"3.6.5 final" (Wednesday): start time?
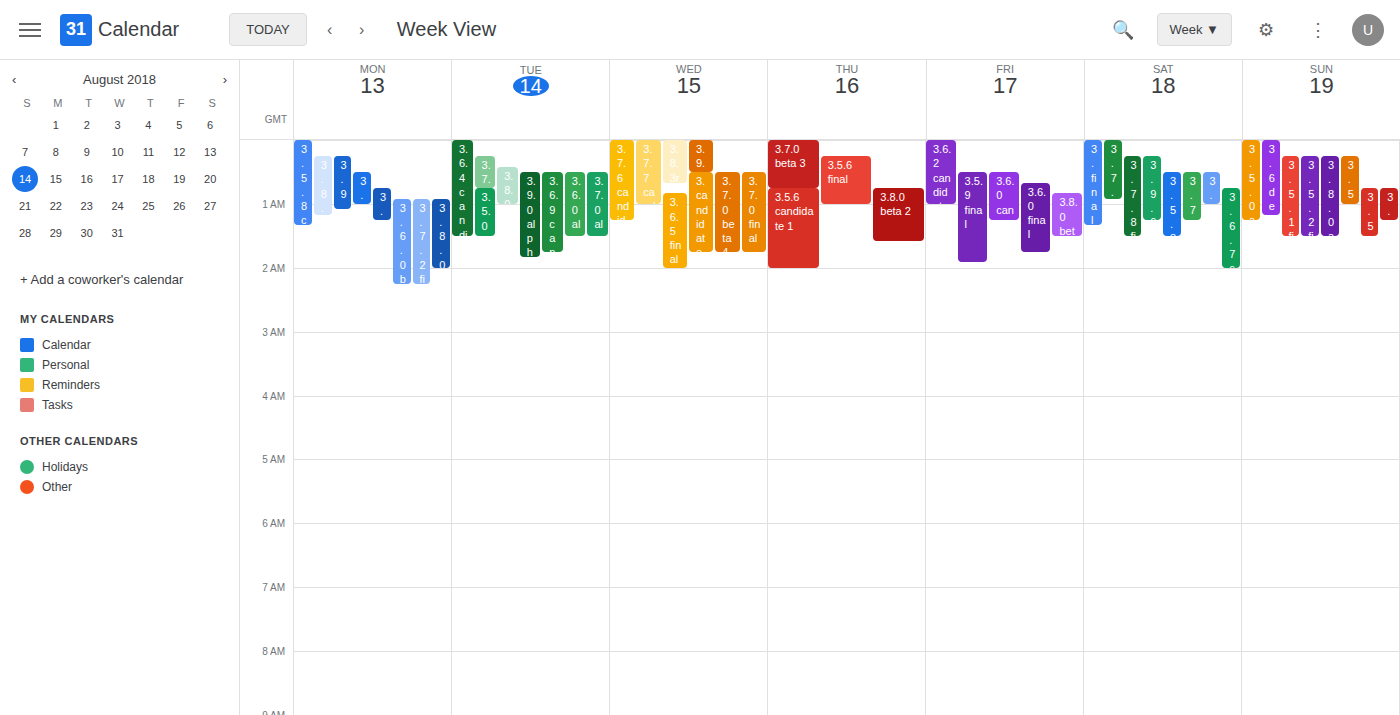
12:50 AM